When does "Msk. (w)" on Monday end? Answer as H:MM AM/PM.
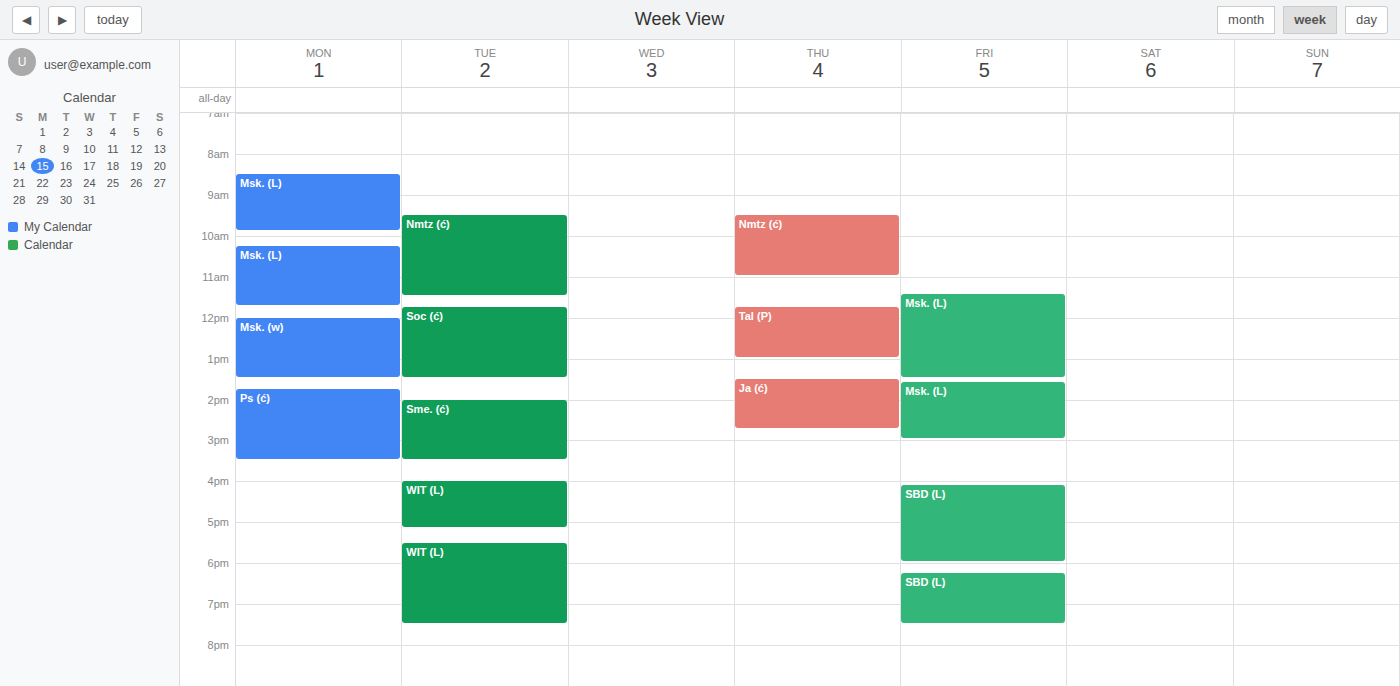
1:30 PM